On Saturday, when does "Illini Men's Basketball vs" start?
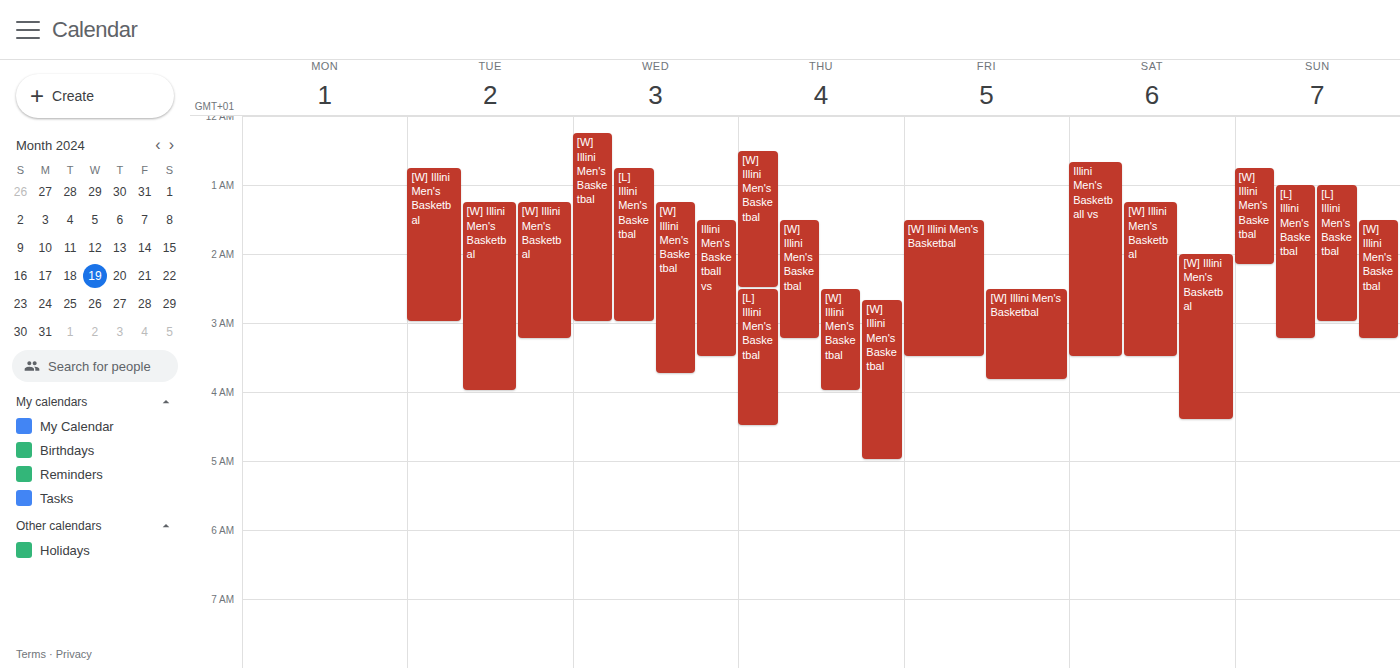
12:40 AM